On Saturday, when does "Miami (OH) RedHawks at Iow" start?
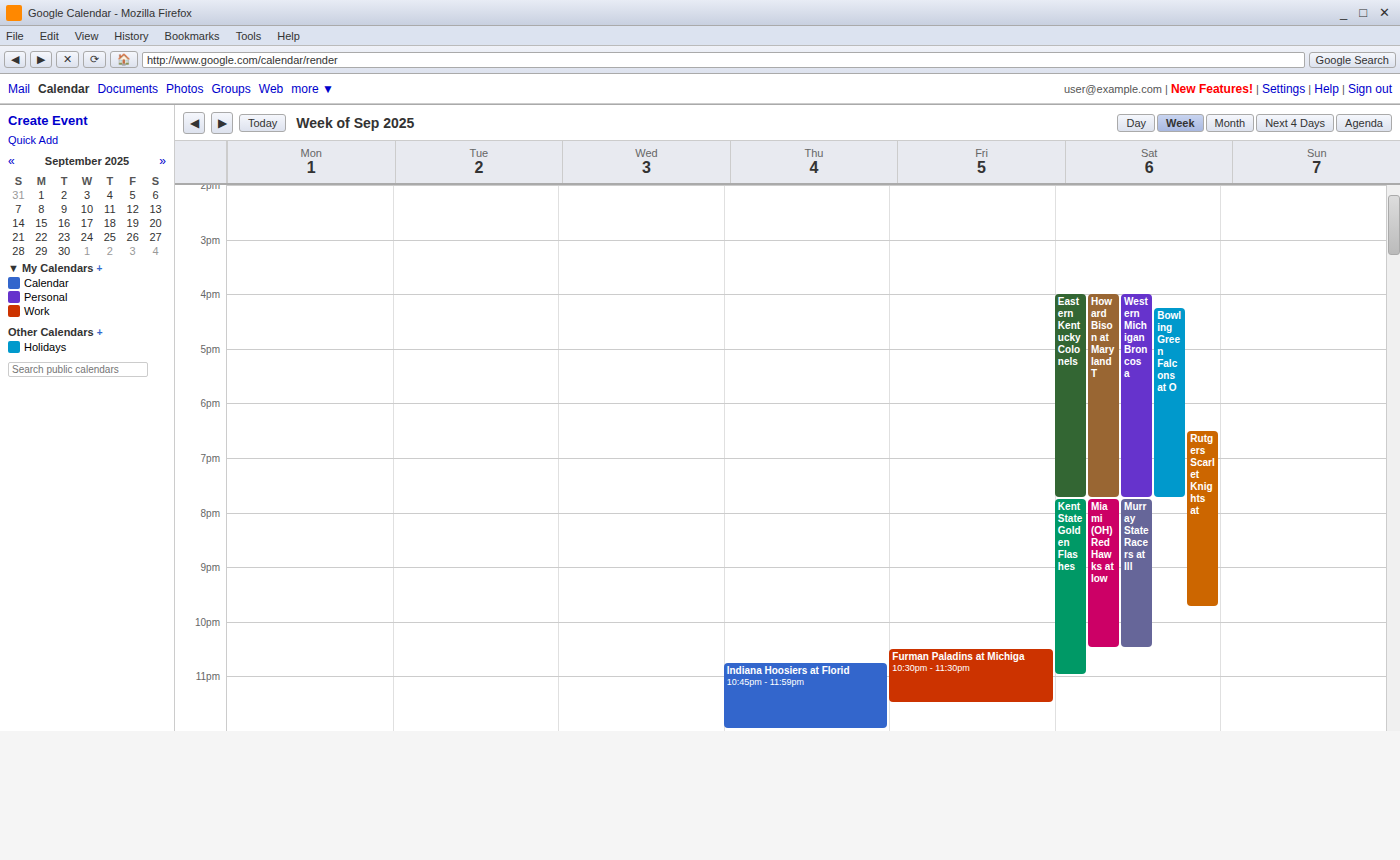
7:45 PM